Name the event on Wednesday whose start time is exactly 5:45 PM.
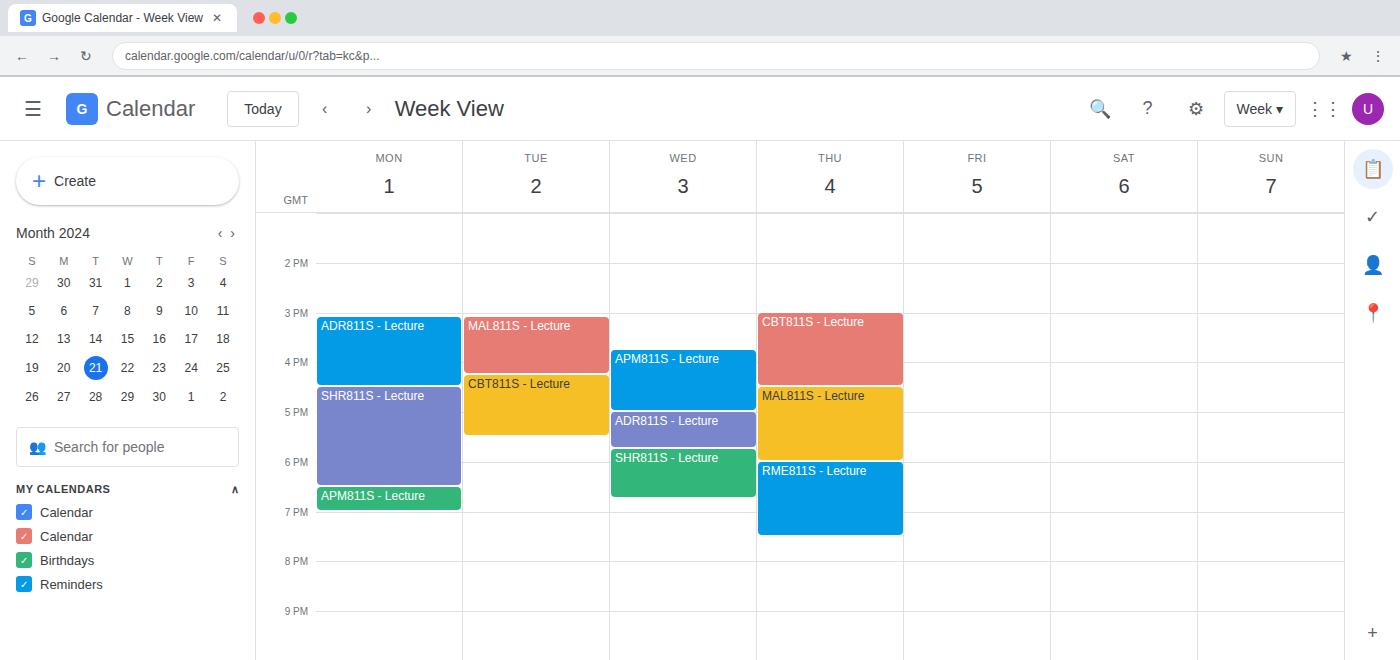
"SHR811S - Lecture"